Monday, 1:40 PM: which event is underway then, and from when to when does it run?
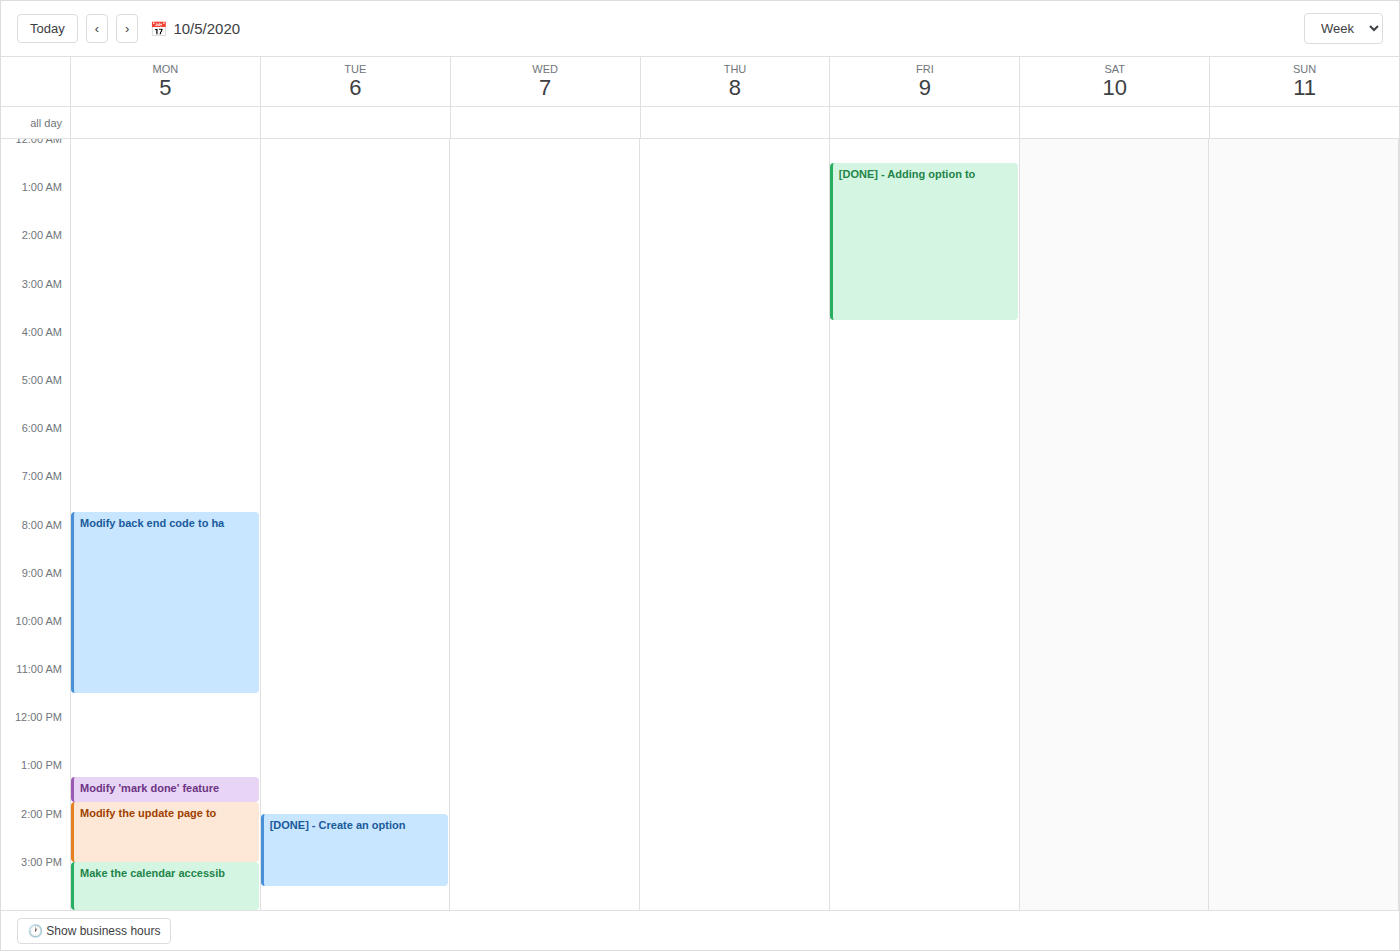
"Modify 'mark done' feature", 1:15 PM to 1:45 PM